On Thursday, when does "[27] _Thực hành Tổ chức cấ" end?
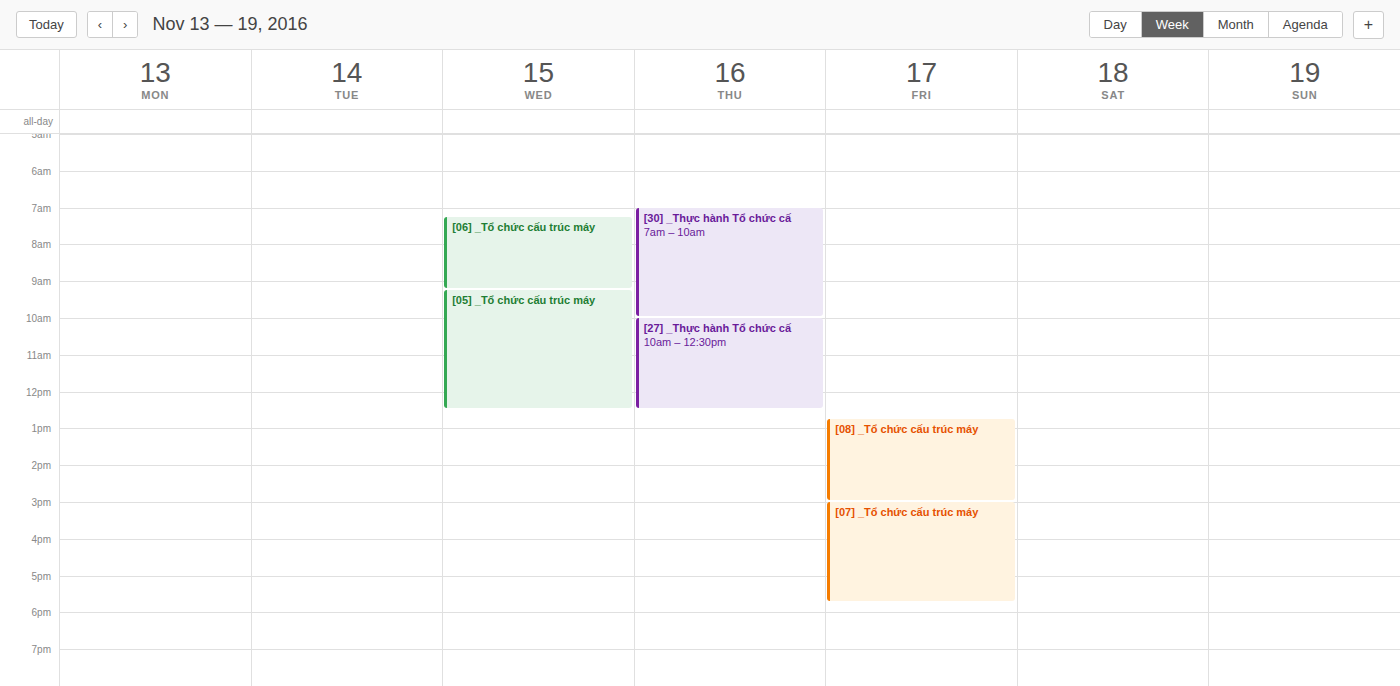
12:30 PM